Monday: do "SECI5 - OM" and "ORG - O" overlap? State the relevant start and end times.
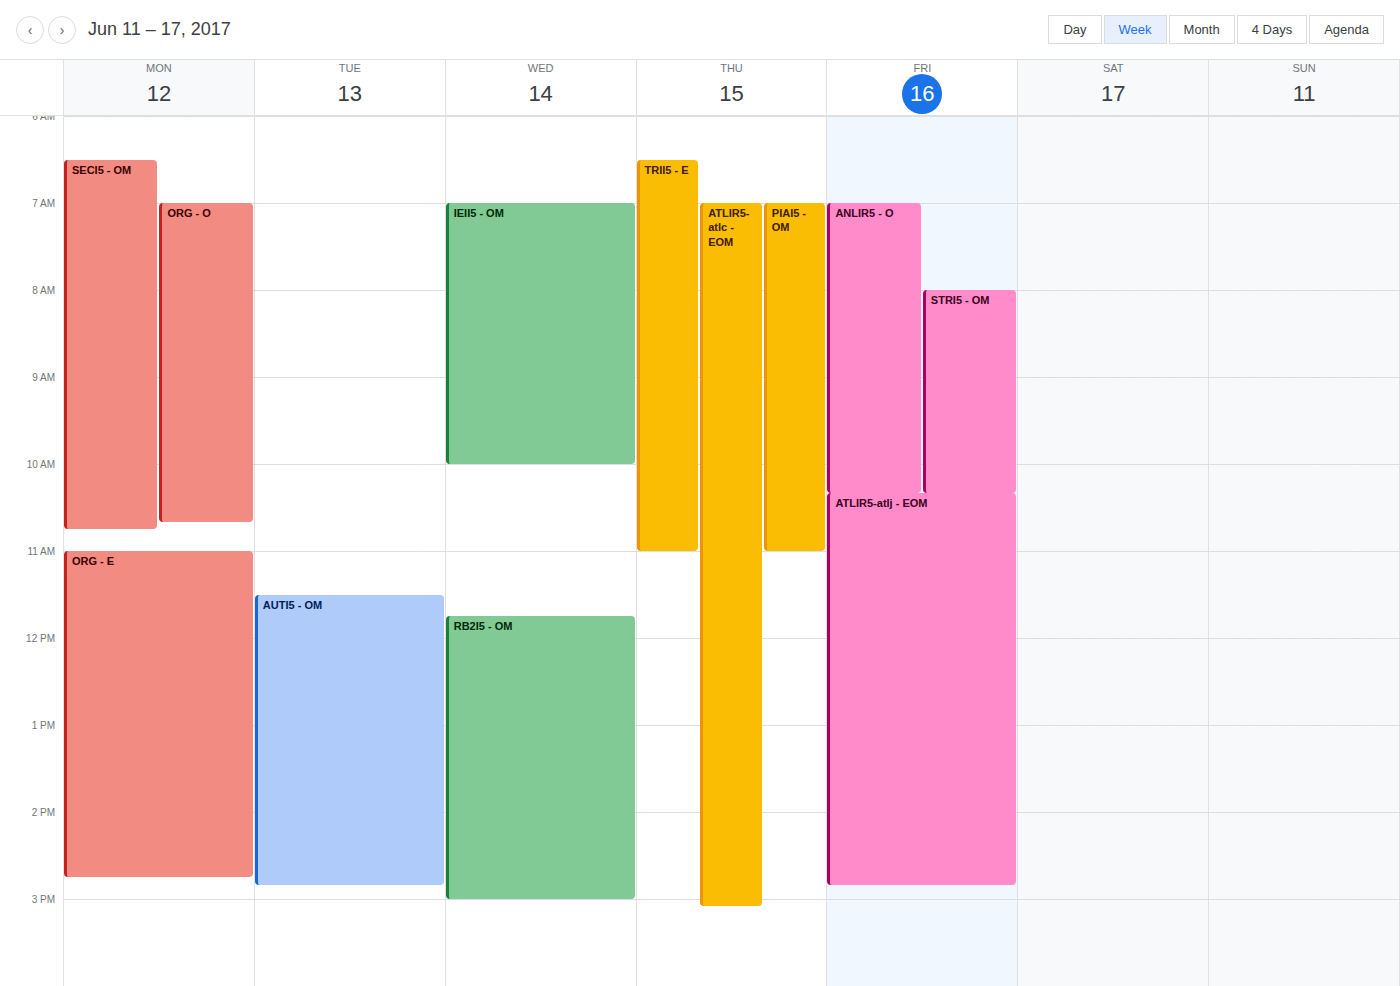
"ORG - O" runs 7:00 AM to 10:40 AM, inside "SECI5 - OM" -- they overlap.